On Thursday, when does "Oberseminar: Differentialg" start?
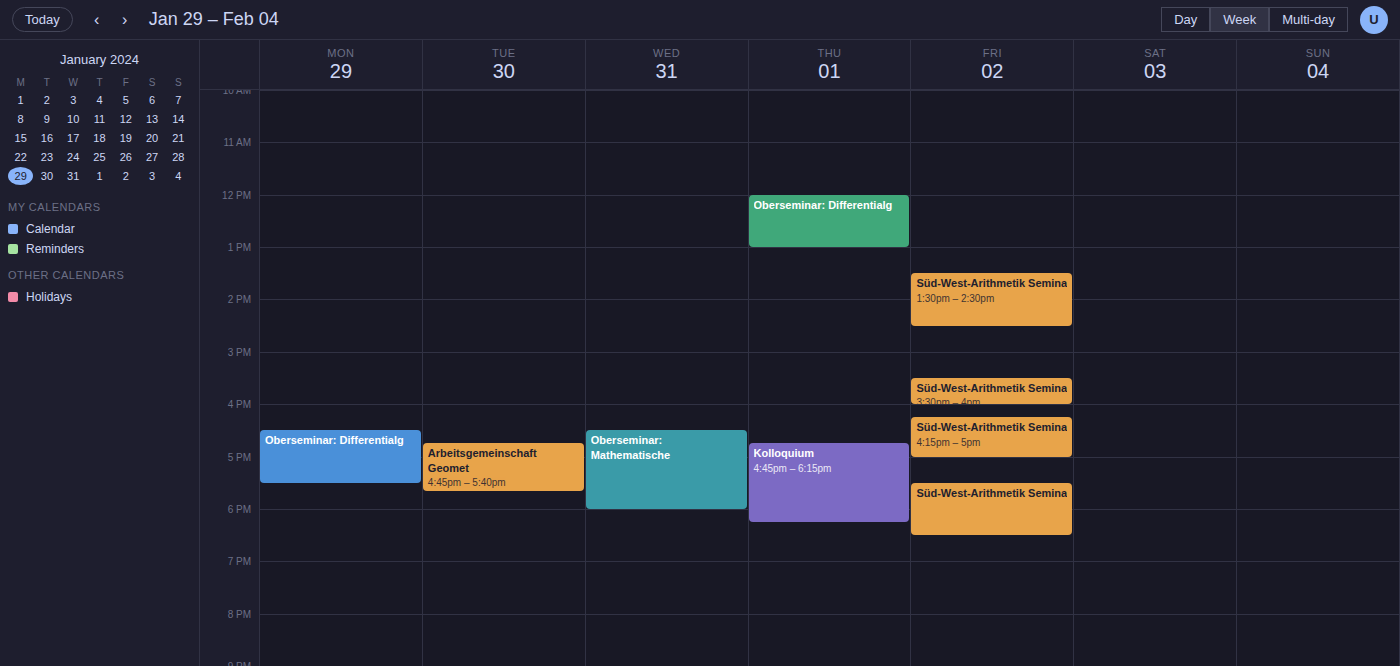
12:00 PM